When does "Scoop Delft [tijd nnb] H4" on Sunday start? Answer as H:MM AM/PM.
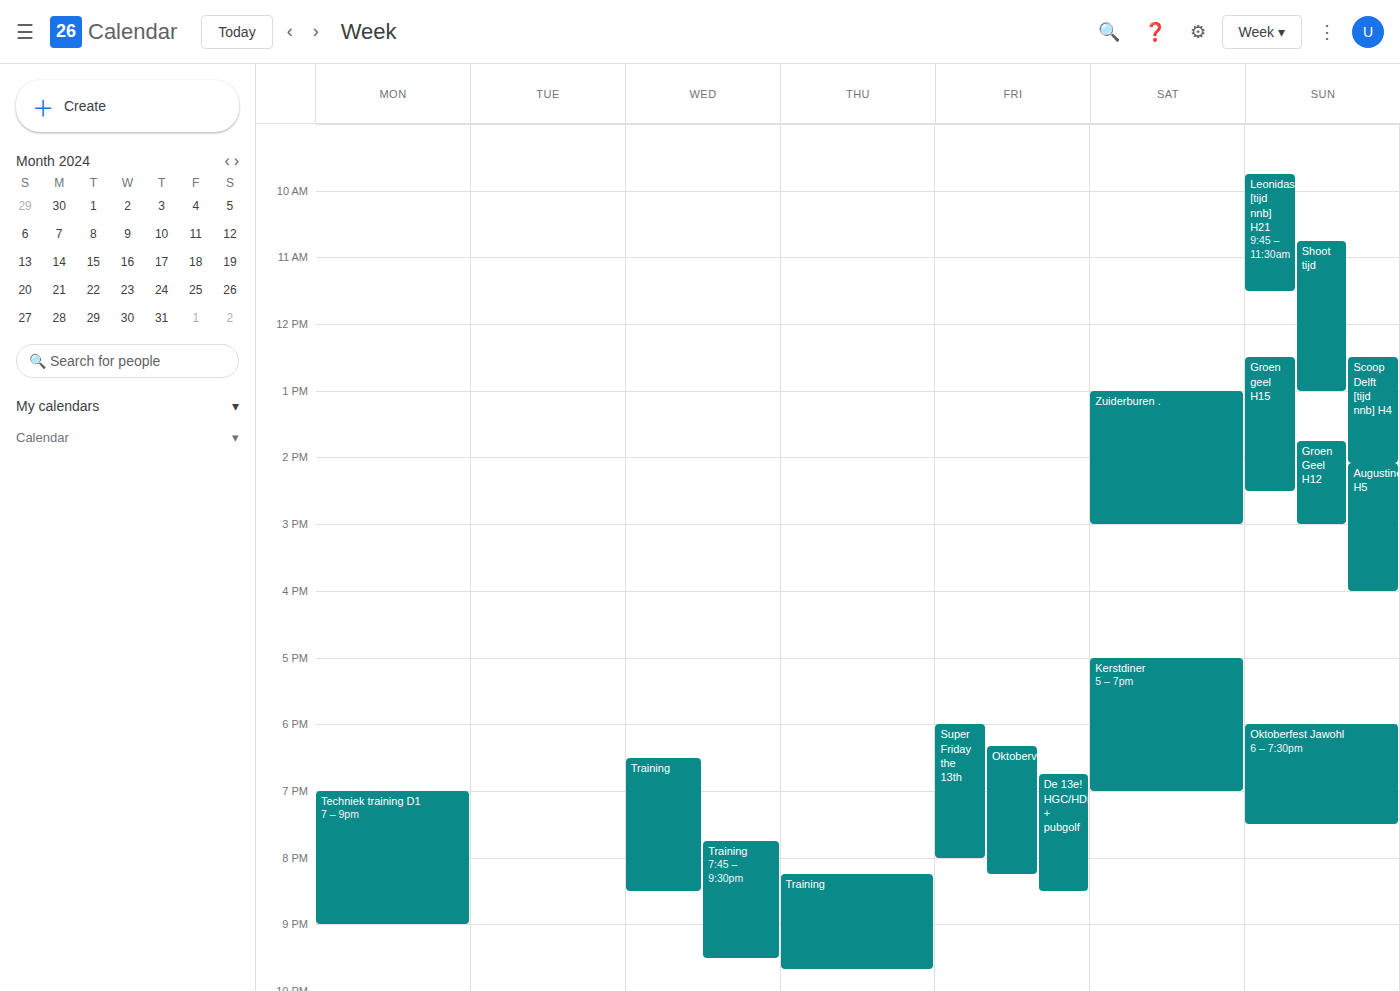
12:30 PM